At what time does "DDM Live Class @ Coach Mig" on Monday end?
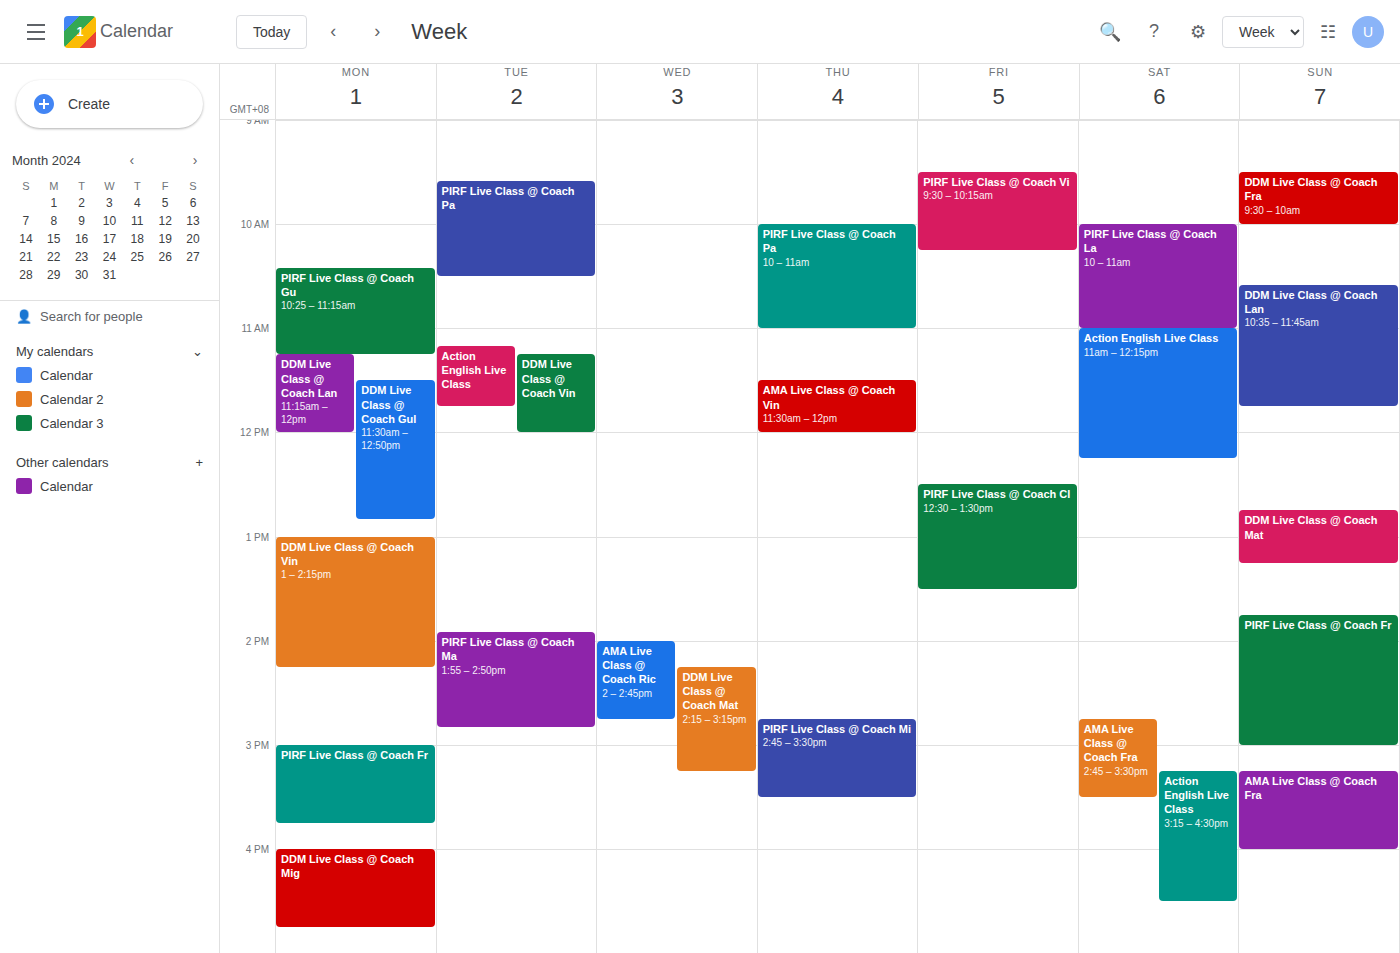
4:45 PM